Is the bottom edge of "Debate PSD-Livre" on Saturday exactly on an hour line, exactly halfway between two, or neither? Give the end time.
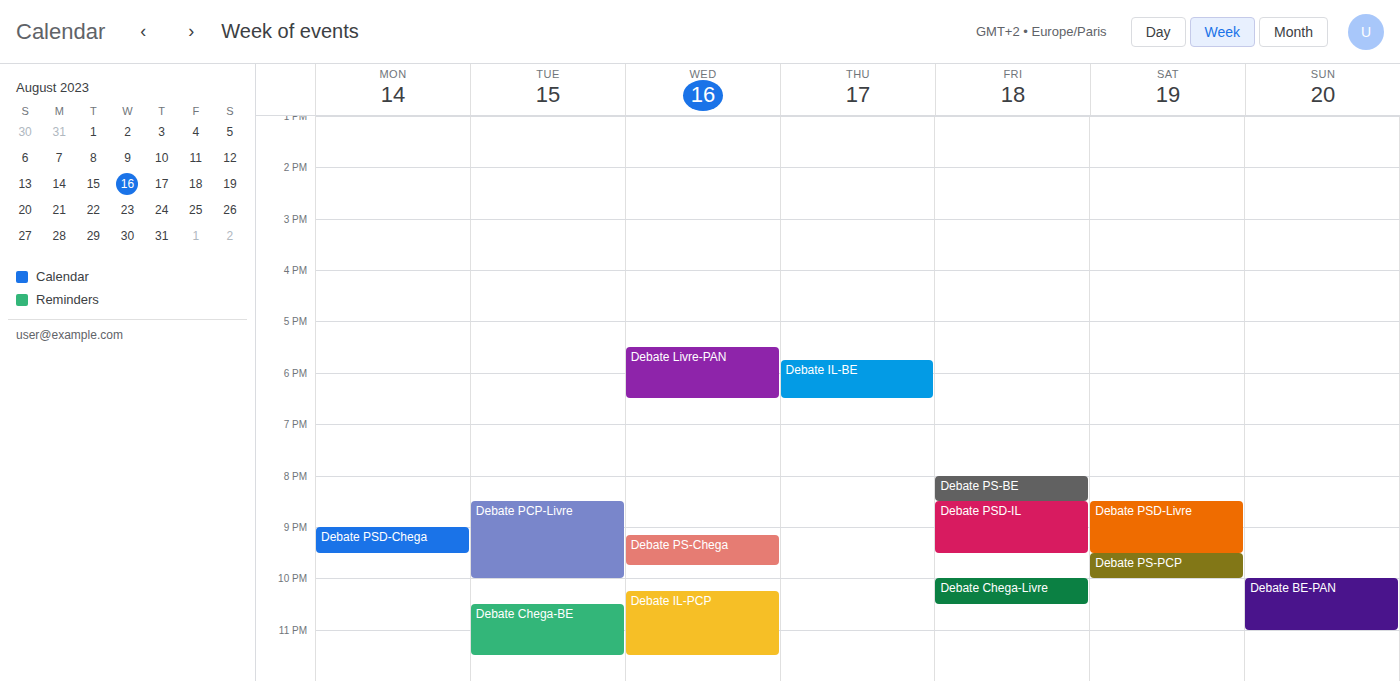
9:30 PM -- halfway between the 9 PM and 10 PM lines.